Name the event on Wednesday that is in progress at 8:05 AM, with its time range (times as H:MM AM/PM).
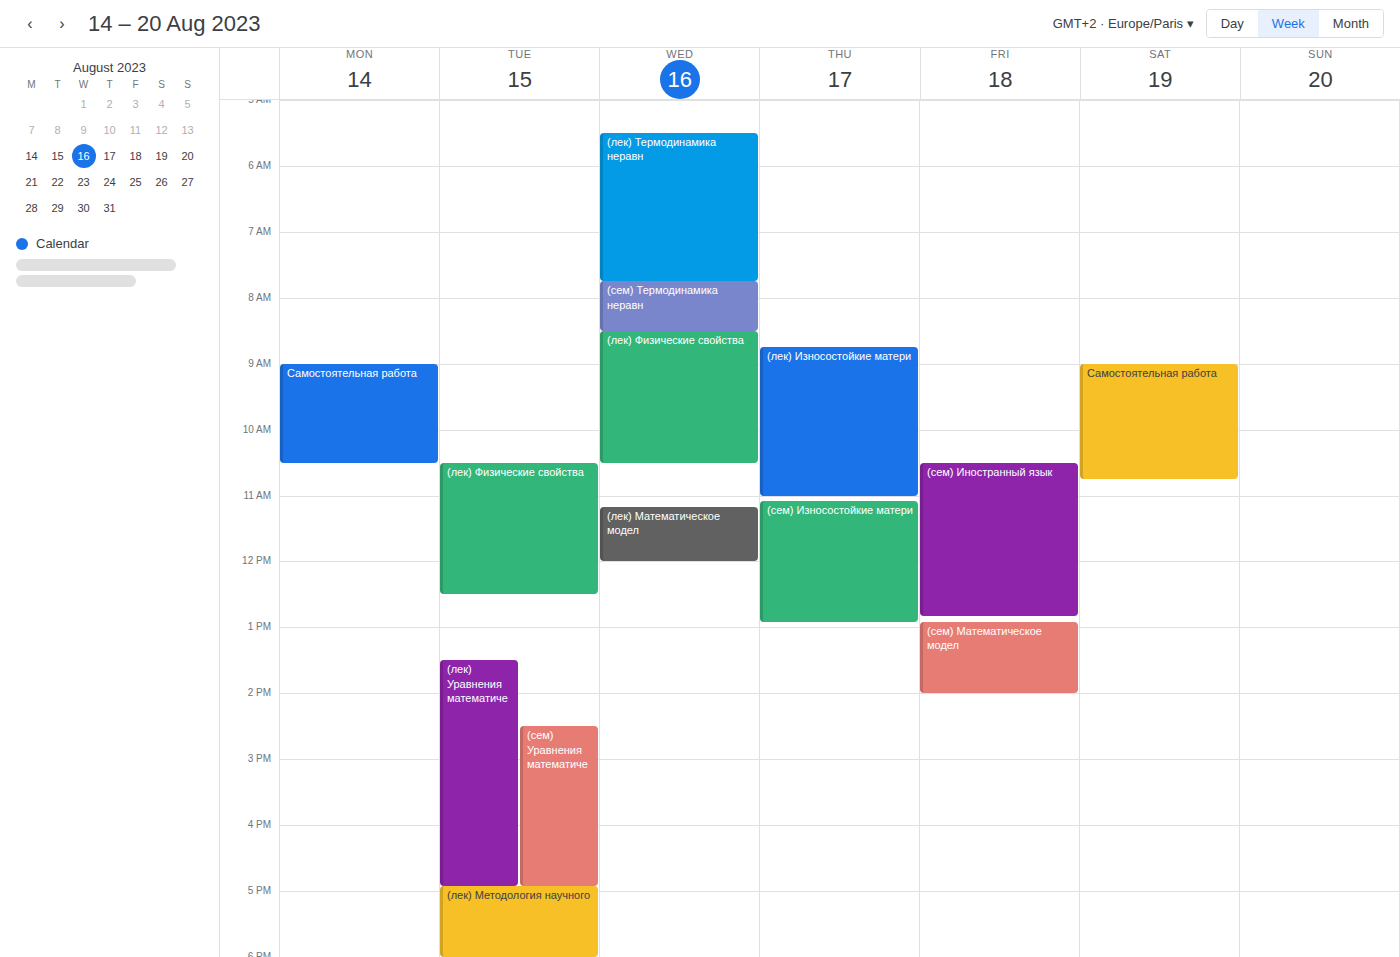
"(сем) Термодинамика неравн", 7:45 AM to 8:30 AM